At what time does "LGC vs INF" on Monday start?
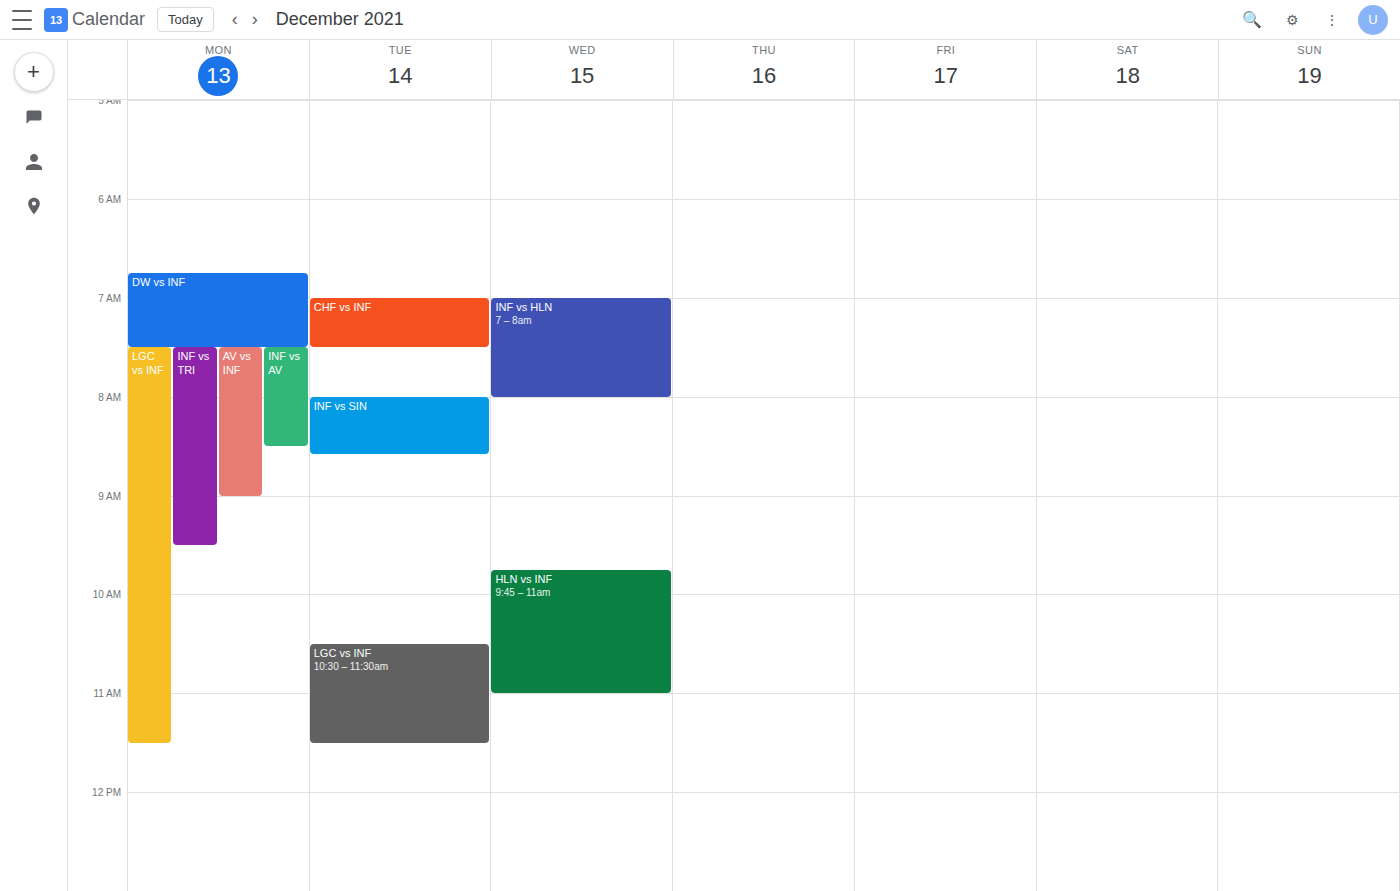
7:30 AM